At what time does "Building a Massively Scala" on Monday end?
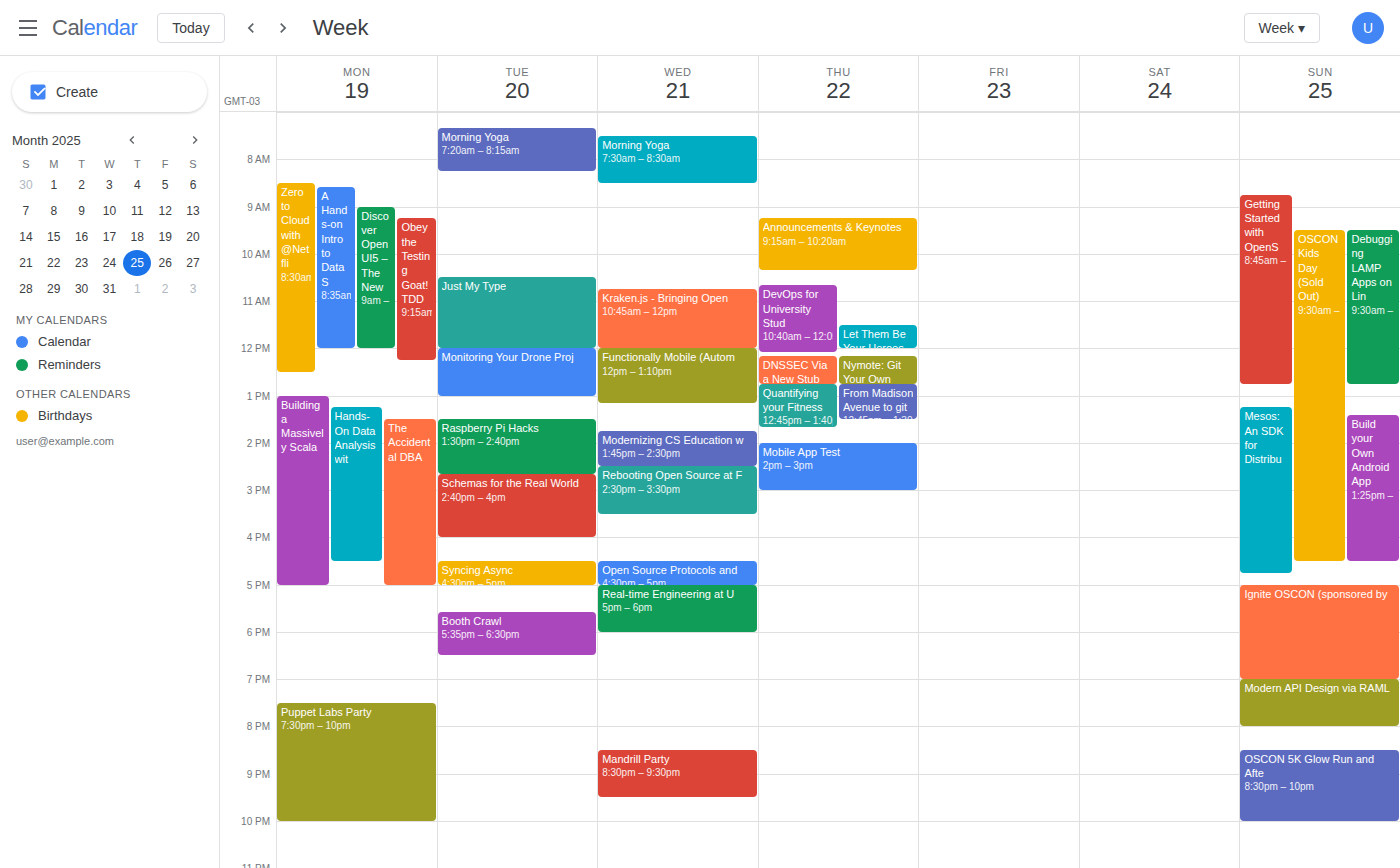
5:00 PM